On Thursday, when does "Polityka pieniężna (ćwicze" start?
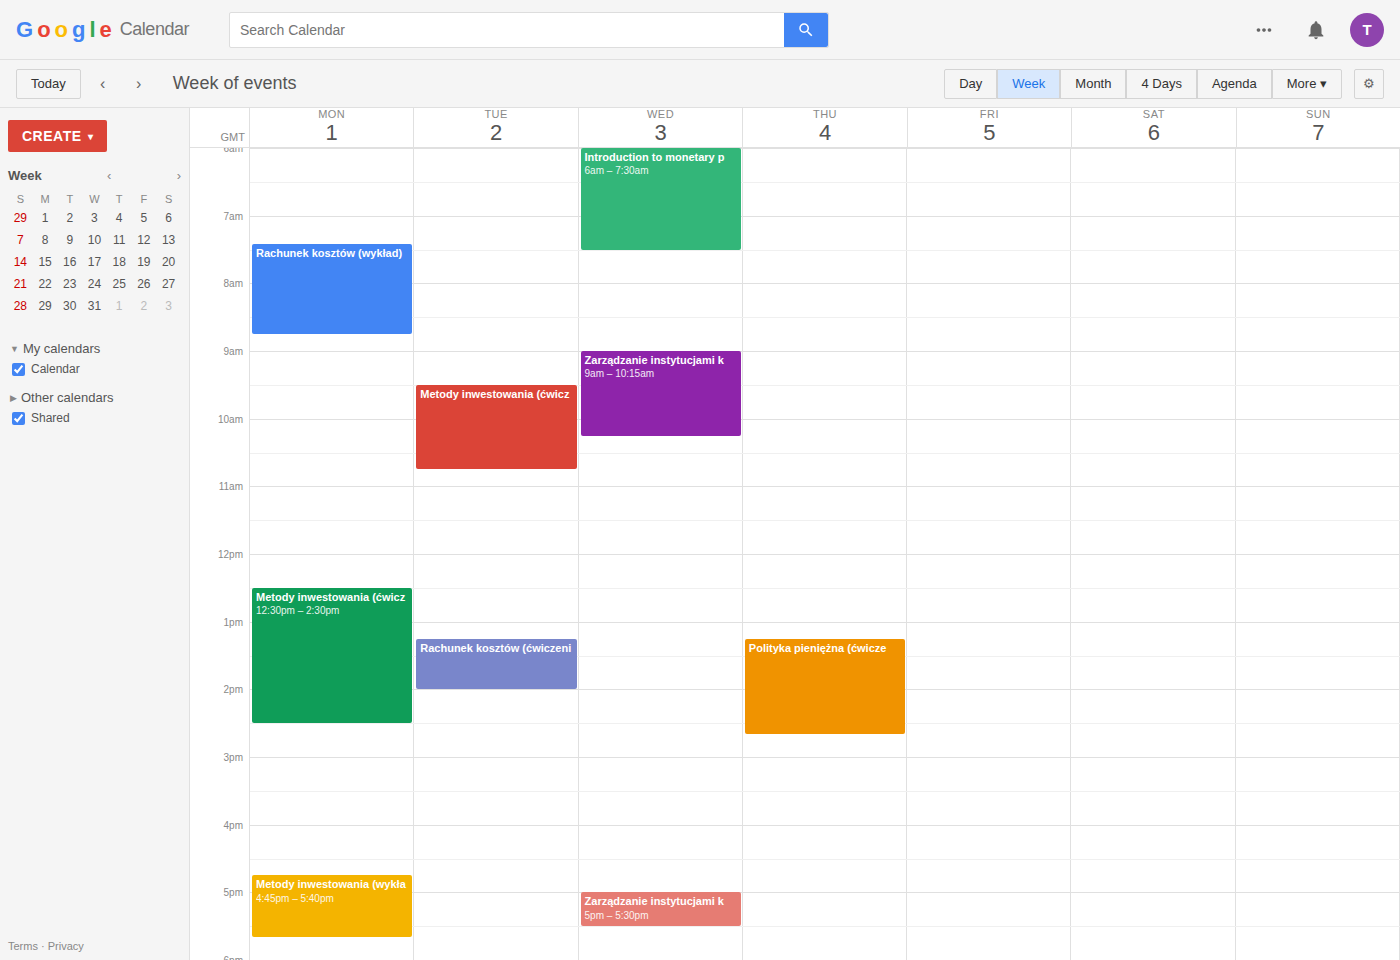
1:15 PM